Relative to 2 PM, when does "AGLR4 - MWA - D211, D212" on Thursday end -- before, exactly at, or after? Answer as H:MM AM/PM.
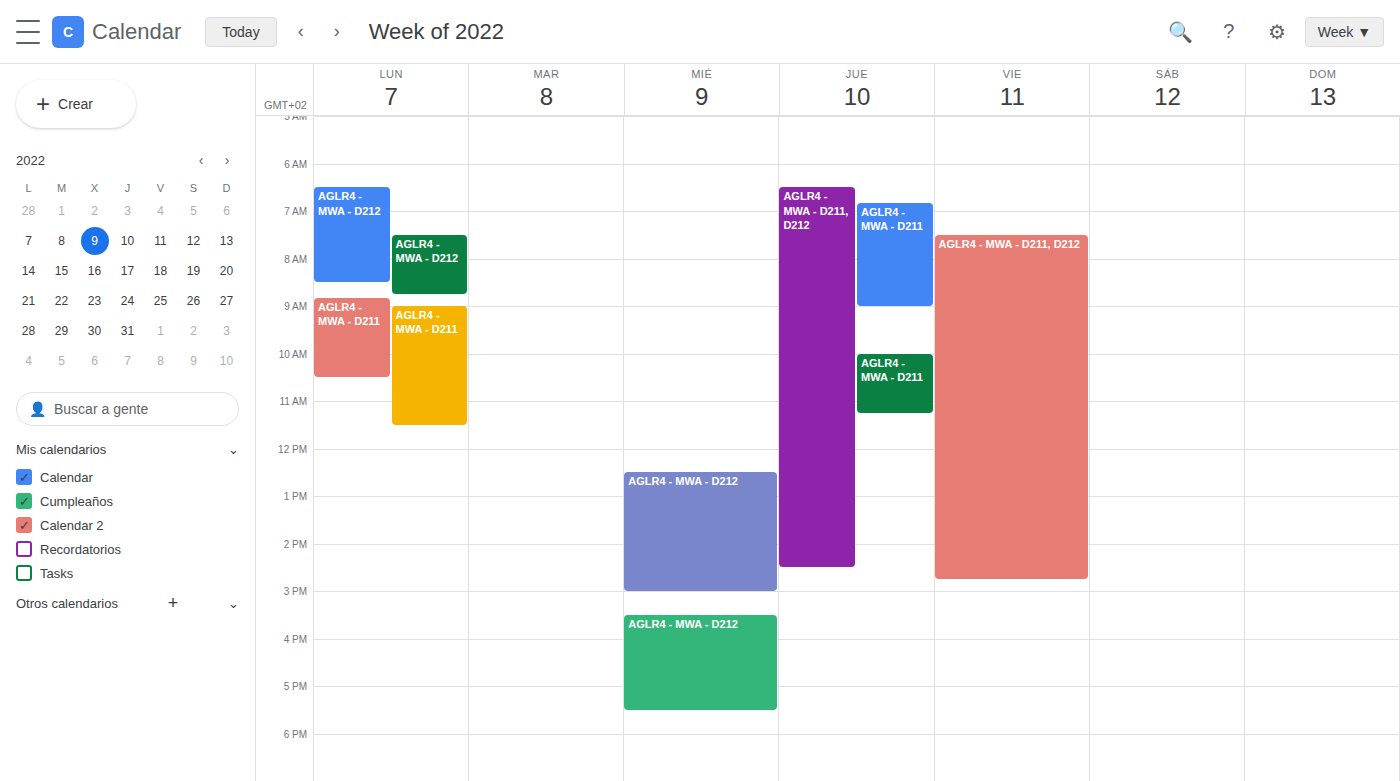
2:30 PM -- after 2 PM, 30 minutes below the 2 PM line.